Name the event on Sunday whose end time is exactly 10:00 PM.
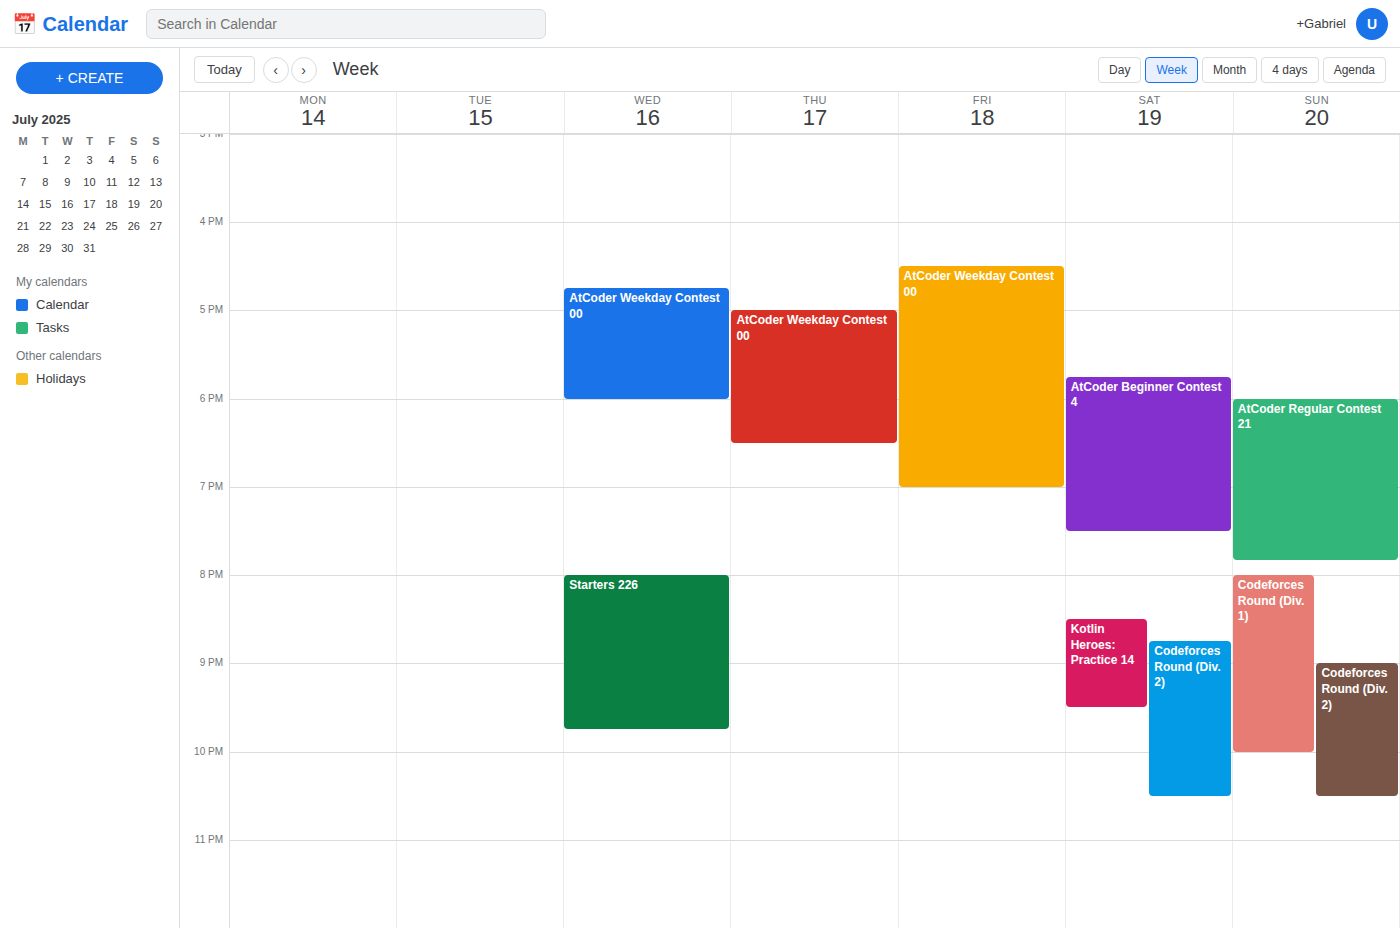
"Codeforces Round (Div. 1)"